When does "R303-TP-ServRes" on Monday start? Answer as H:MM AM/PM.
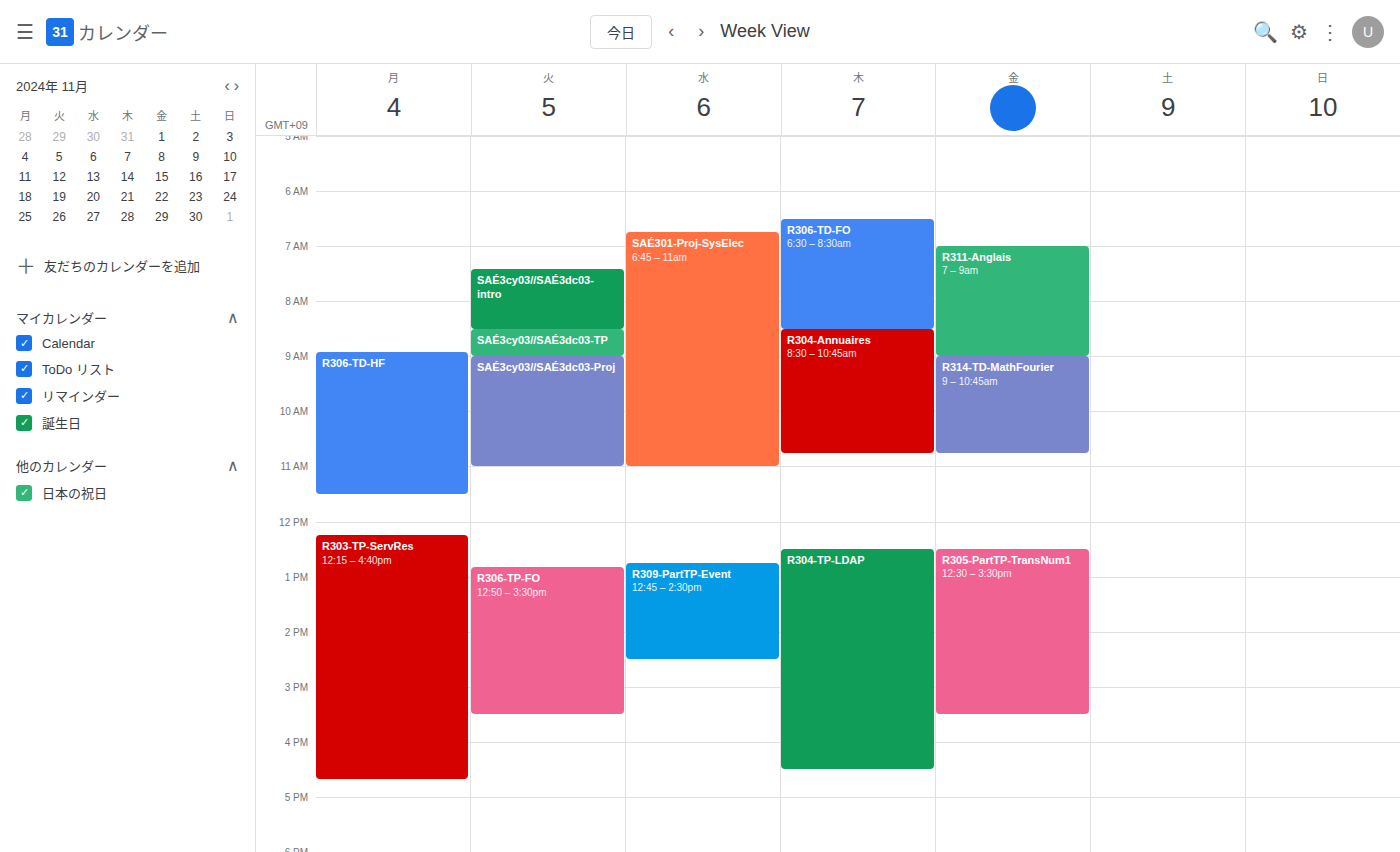
12:15 PM